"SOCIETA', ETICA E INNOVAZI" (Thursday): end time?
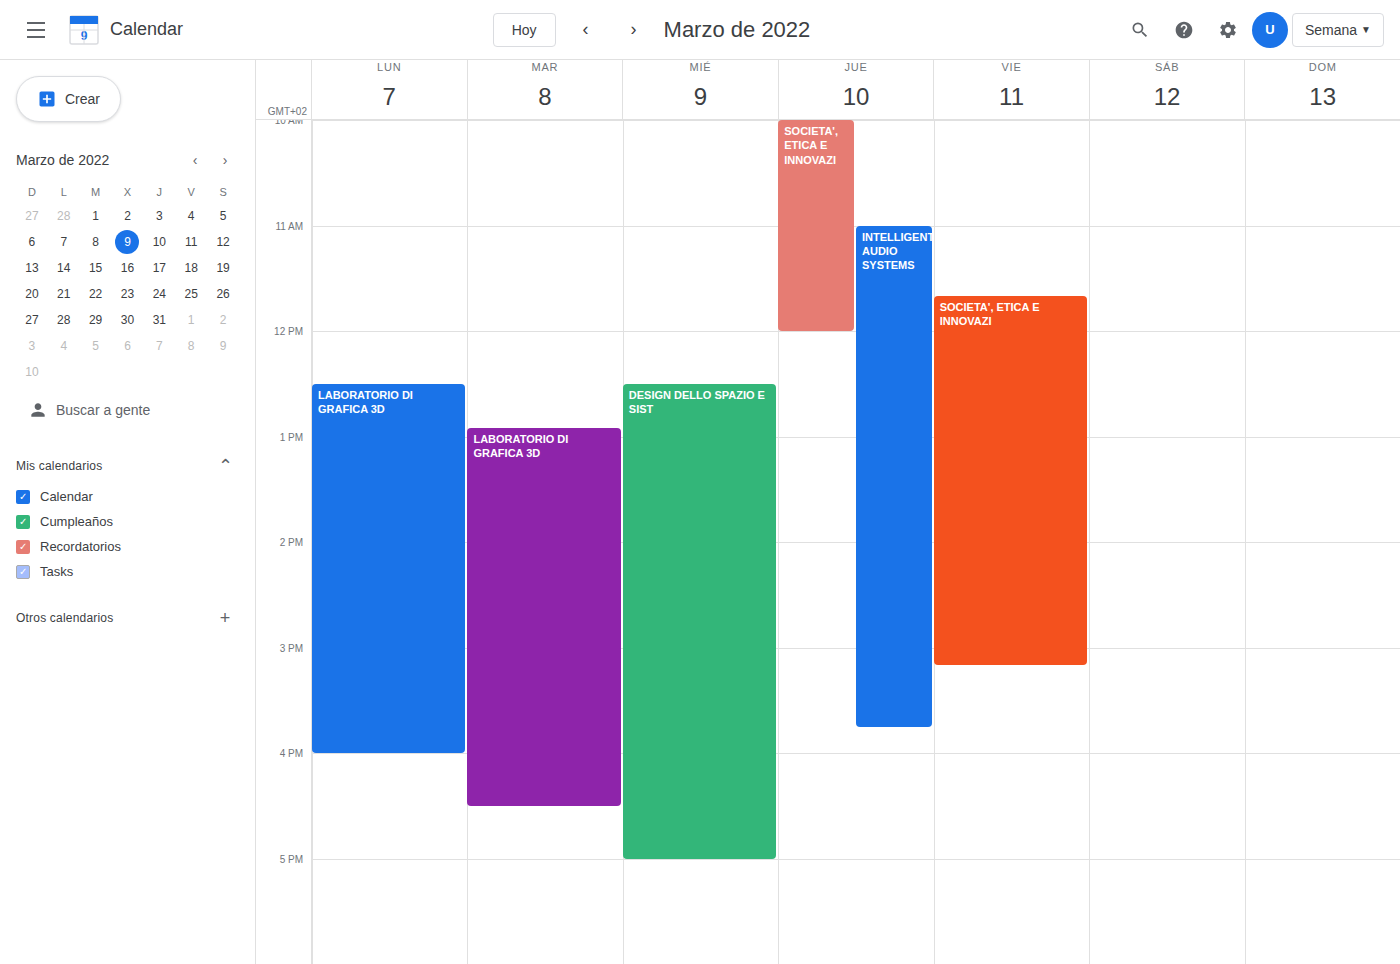
12:00 PM